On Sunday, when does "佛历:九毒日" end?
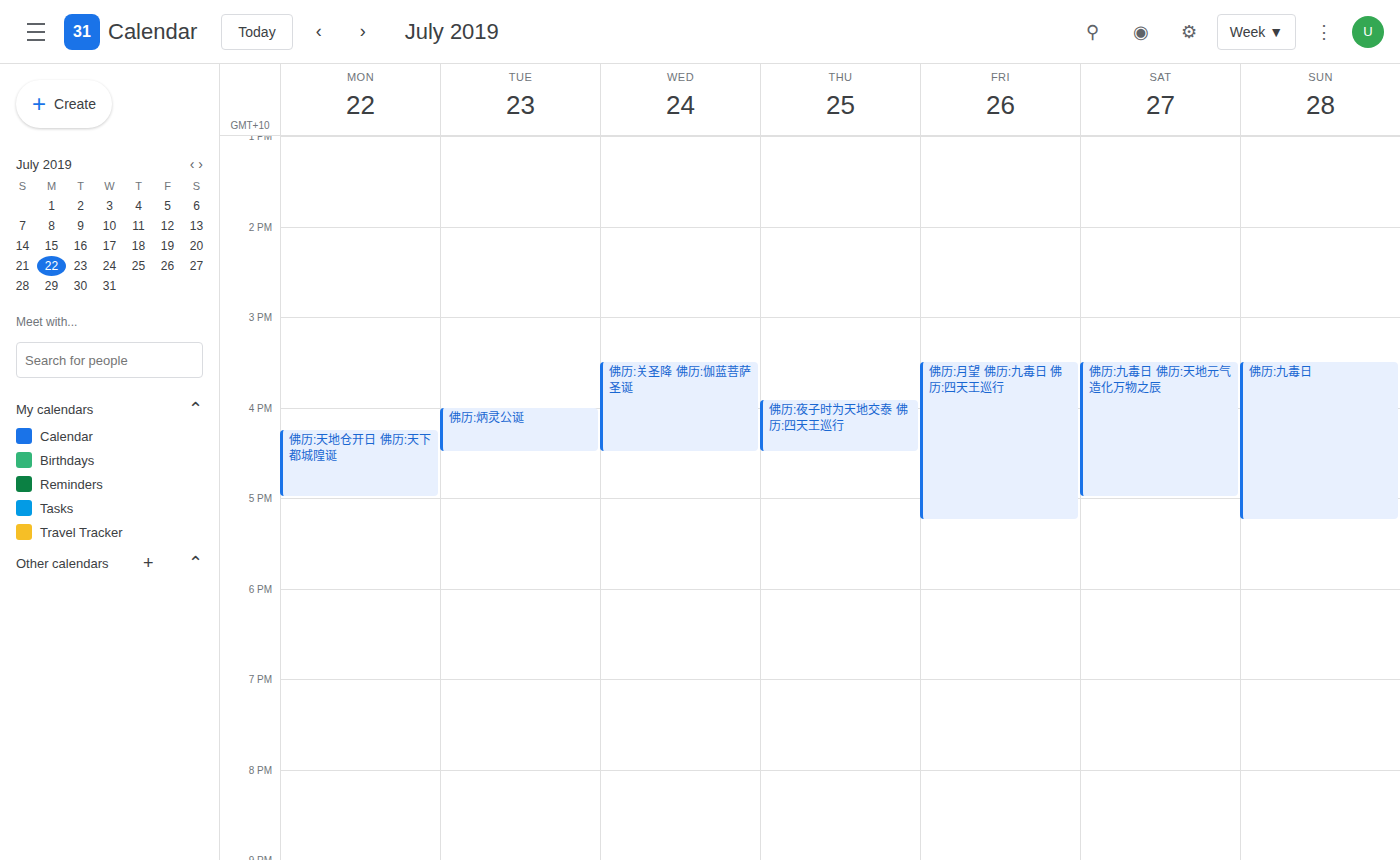
5:15 PM